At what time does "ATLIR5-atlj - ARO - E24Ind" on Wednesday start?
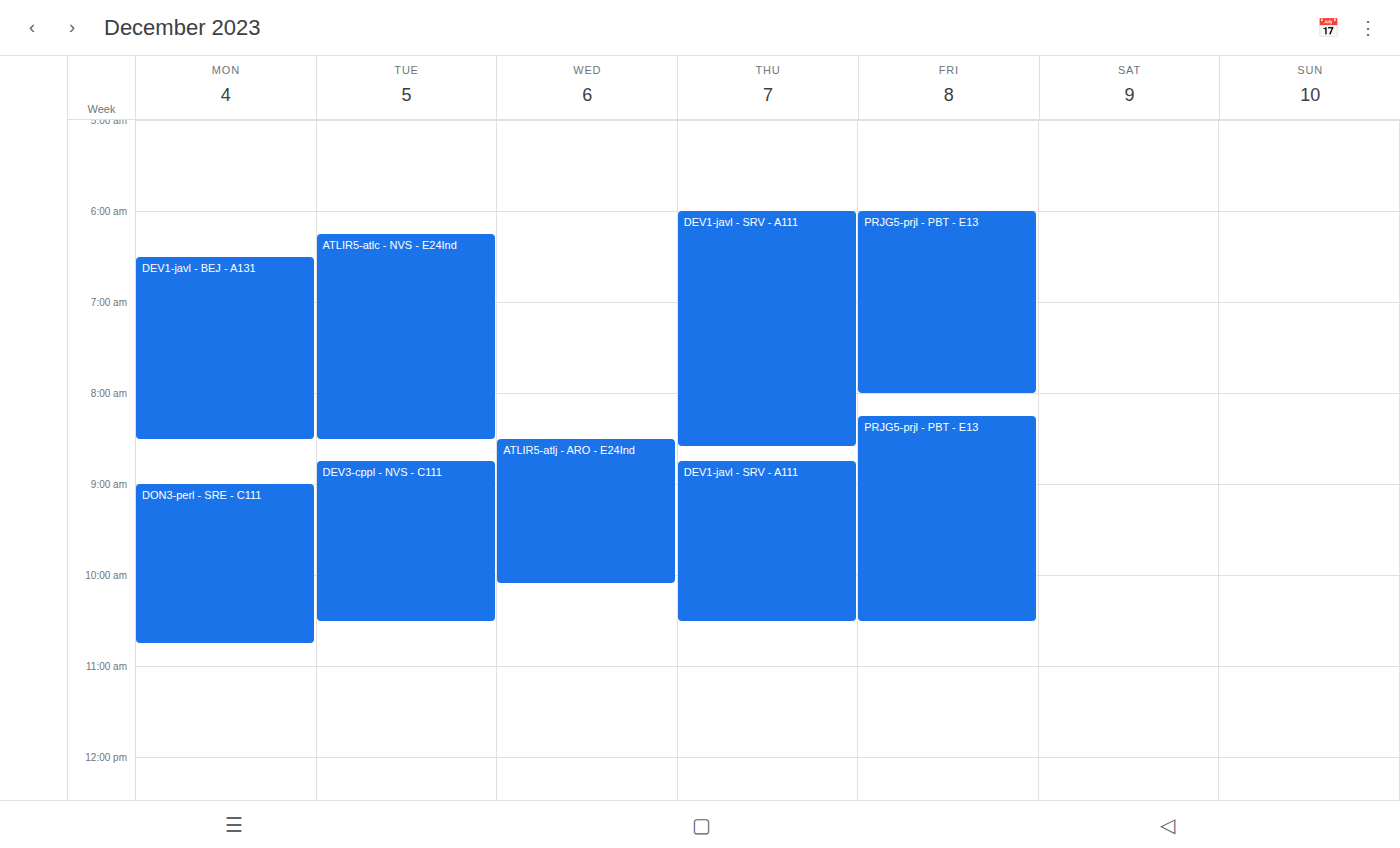
8:30 AM